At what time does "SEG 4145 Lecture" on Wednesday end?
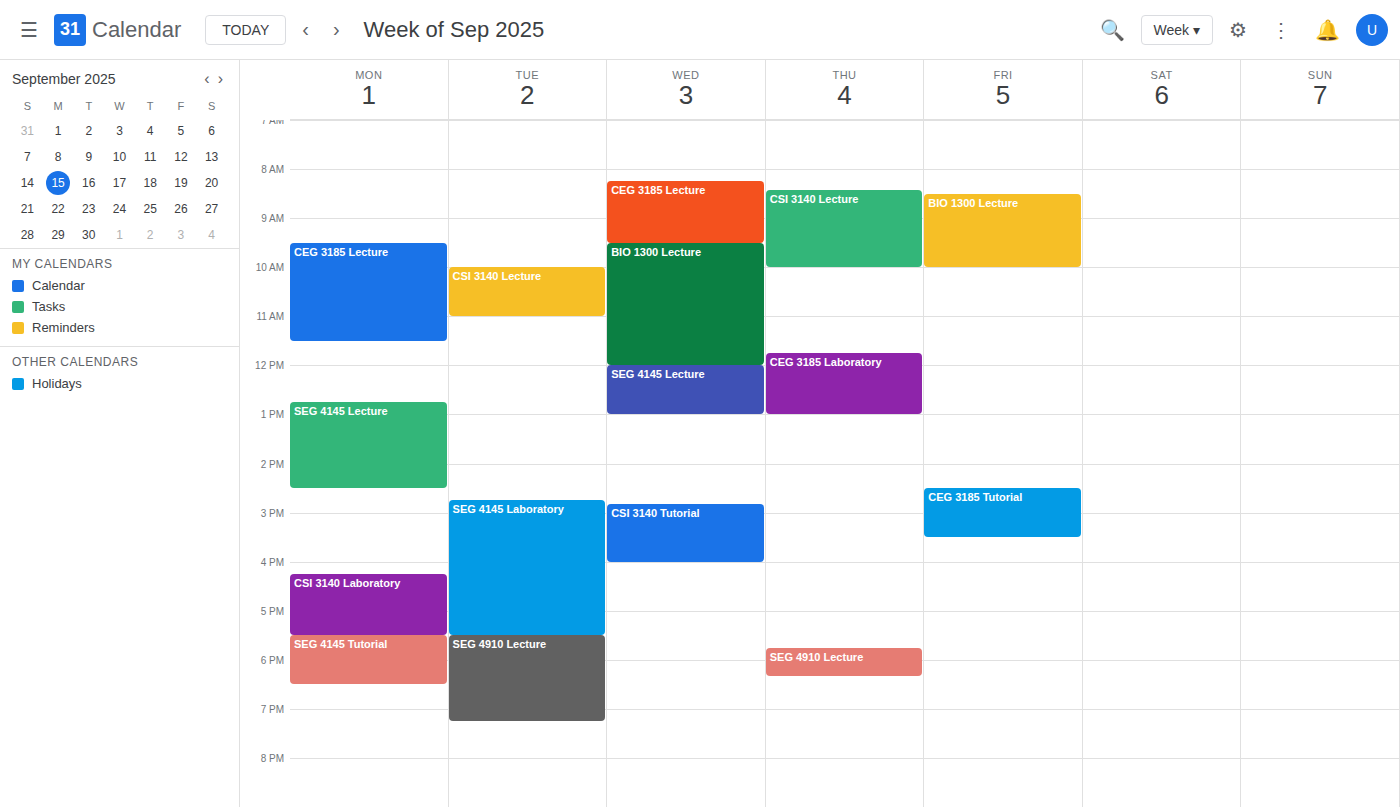
13:00